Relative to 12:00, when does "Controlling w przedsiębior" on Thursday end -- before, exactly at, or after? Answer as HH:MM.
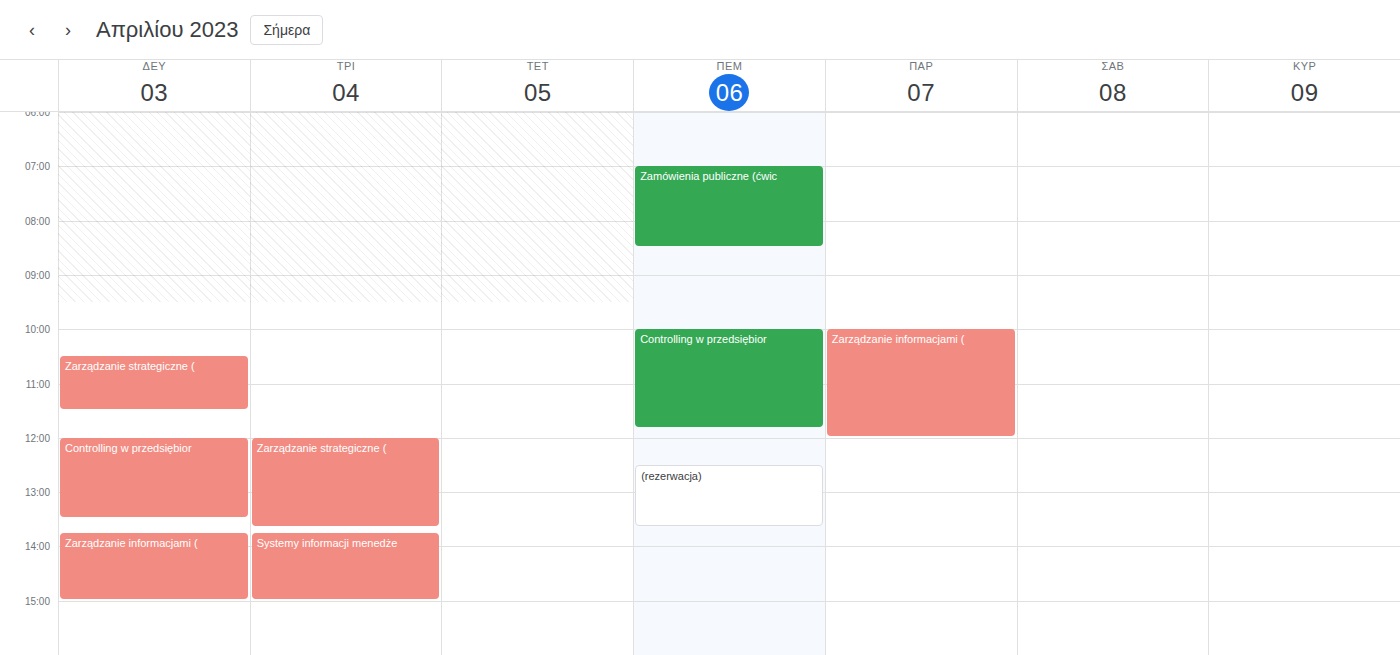
11:50 -- before 12:00, 10 minutes above the 12:00 line.